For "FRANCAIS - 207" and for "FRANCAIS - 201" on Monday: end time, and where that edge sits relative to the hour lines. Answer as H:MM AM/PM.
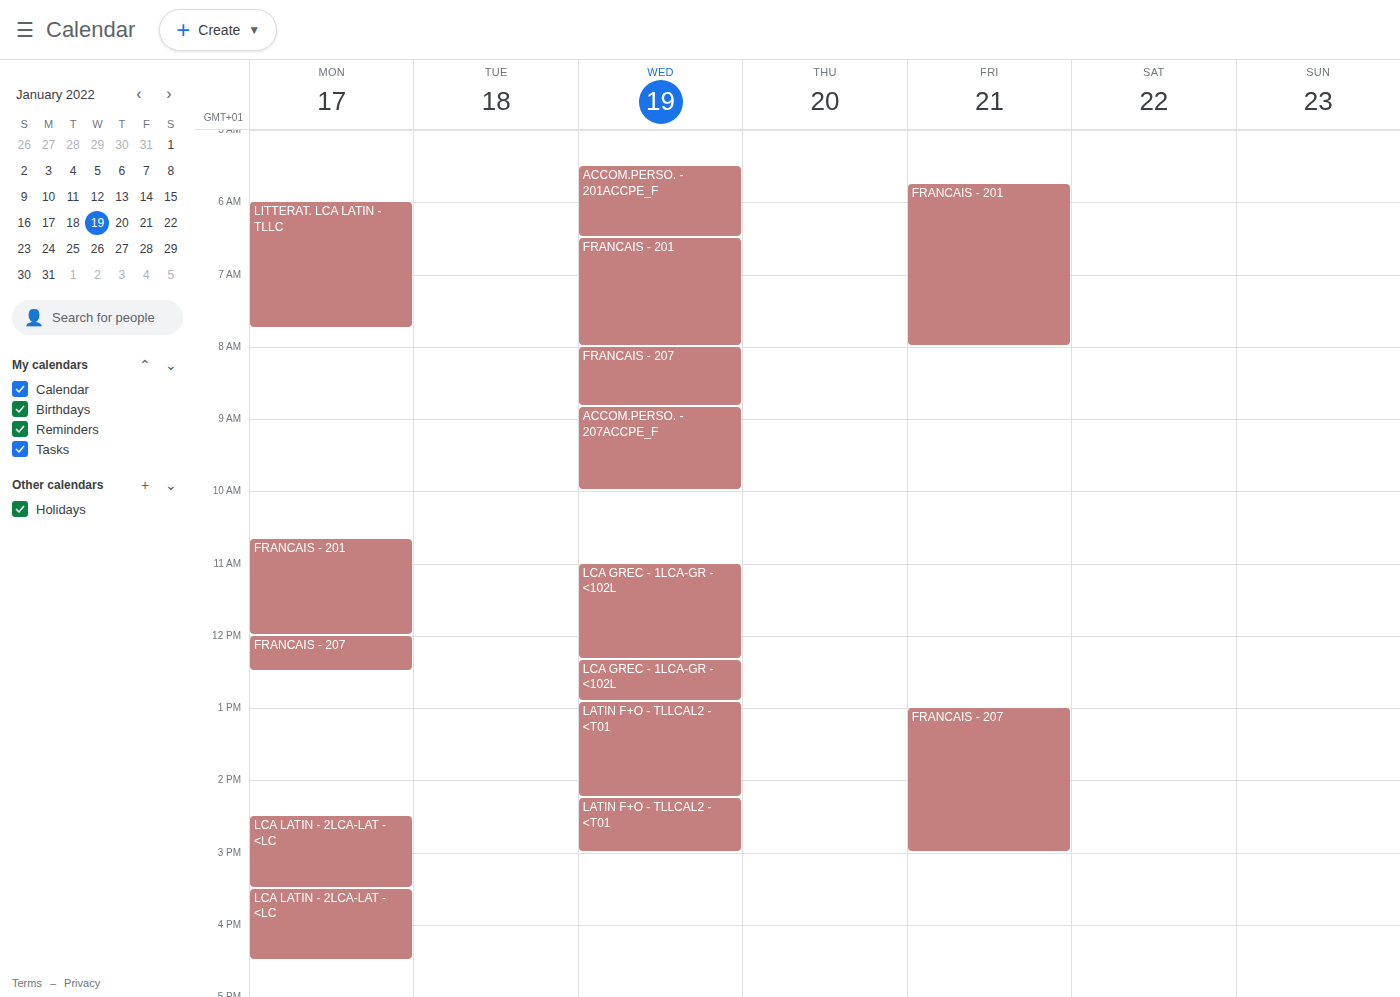
"FRANCAIS - 207": 12:30 PM, halfway between the 12 PM and 1 PM lines. "FRANCAIS - 201": 12:00 PM, exactly on the 12 PM line.